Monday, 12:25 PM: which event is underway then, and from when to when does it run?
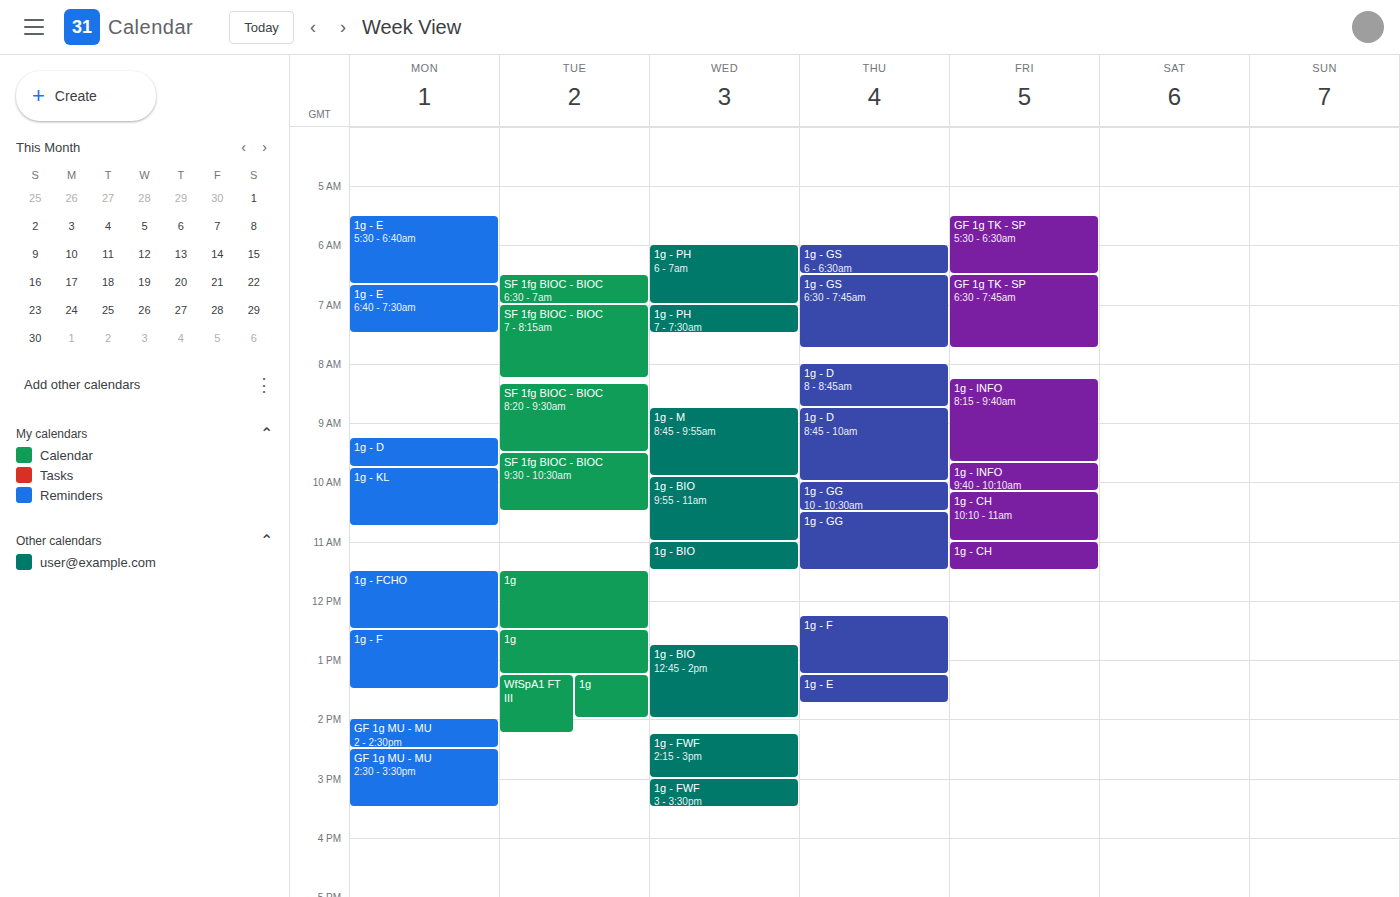
"1g - FCHO", 11:30 AM to 12:30 PM